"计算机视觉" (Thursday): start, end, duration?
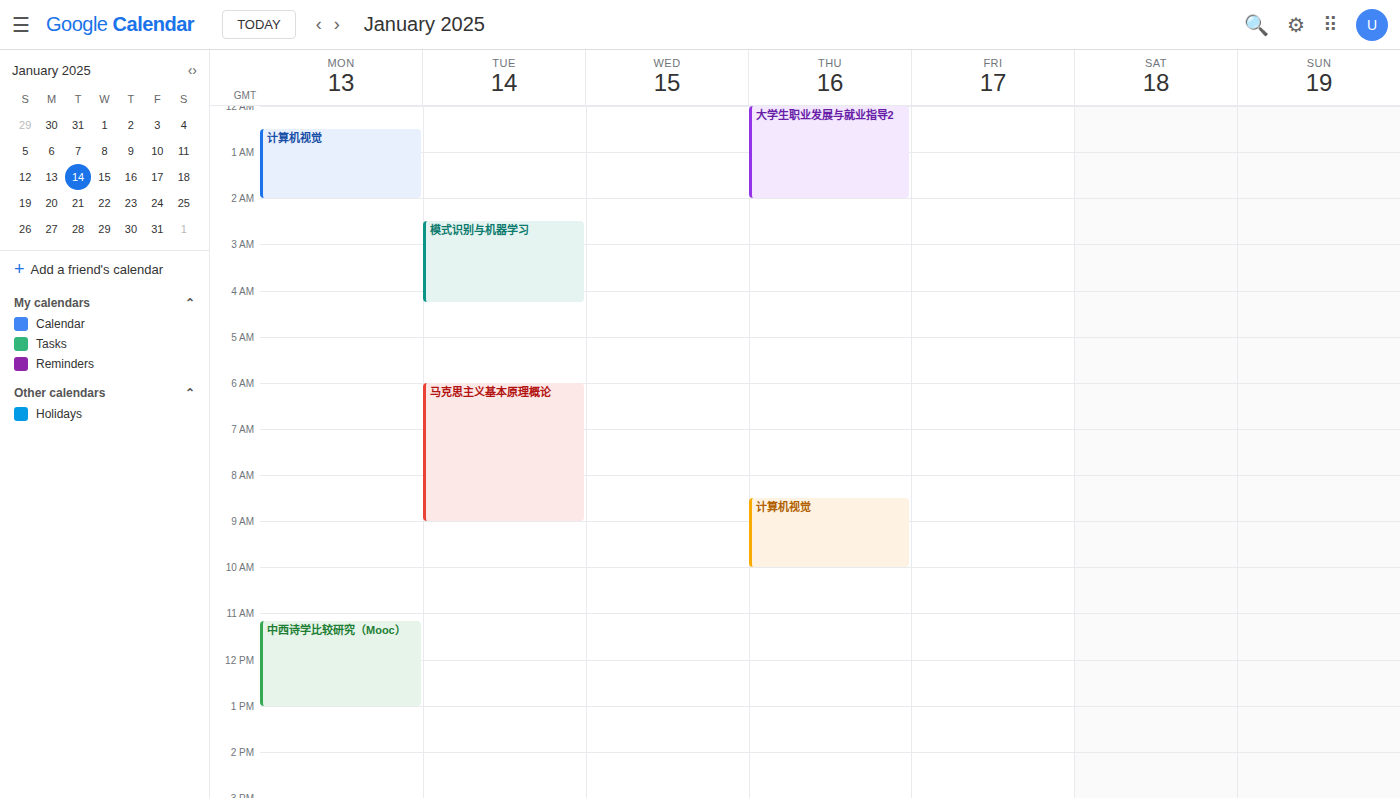
08:30 to 10:00, 1 hour 30 minutes